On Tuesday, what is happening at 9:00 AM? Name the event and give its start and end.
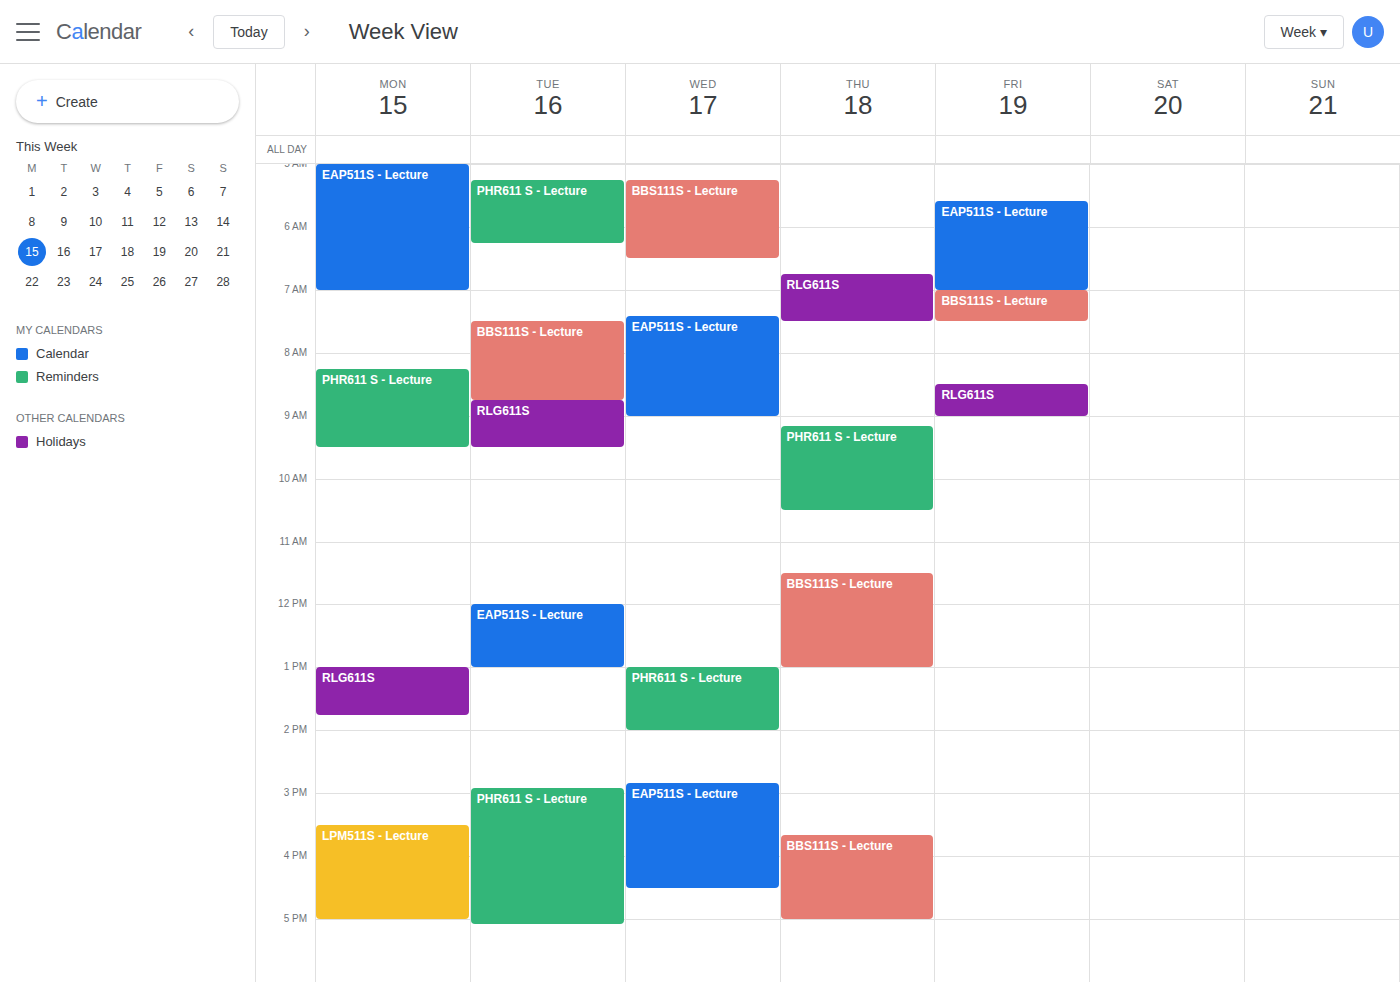
"RLG611S", 8:45 AM to 9:30 AM